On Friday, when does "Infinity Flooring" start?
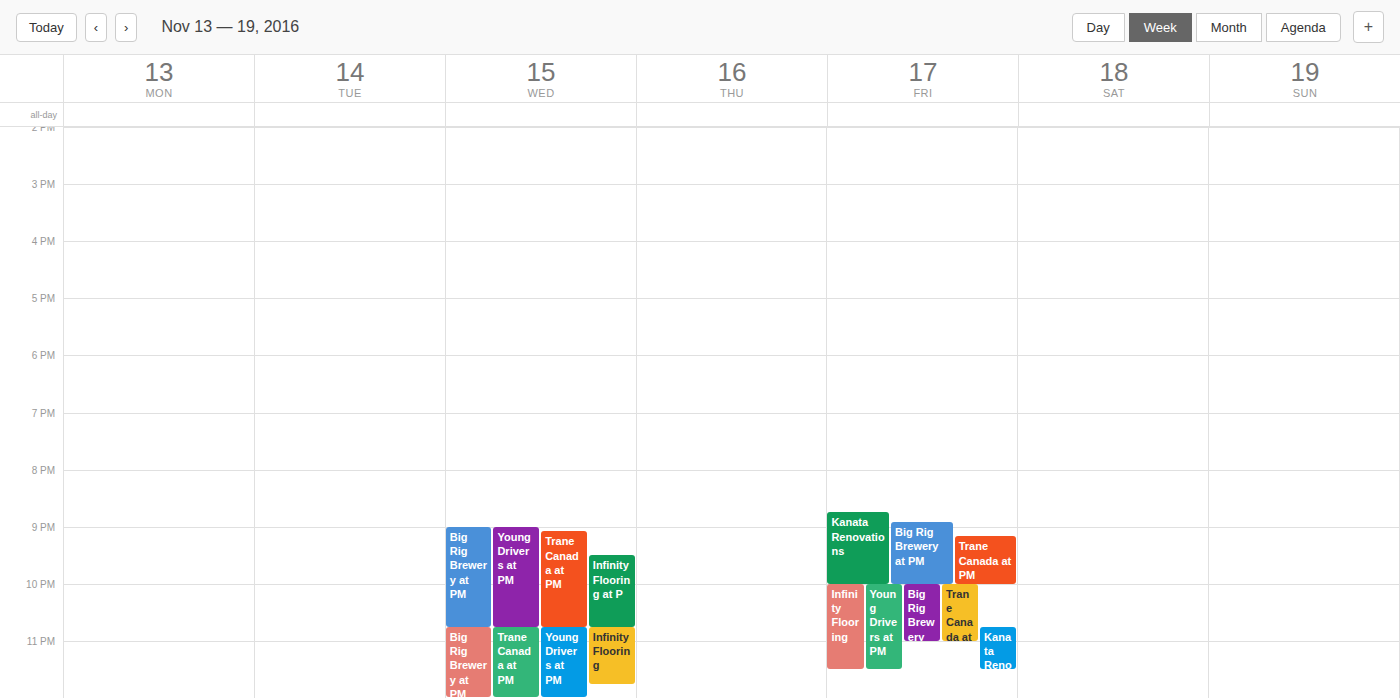
22:00